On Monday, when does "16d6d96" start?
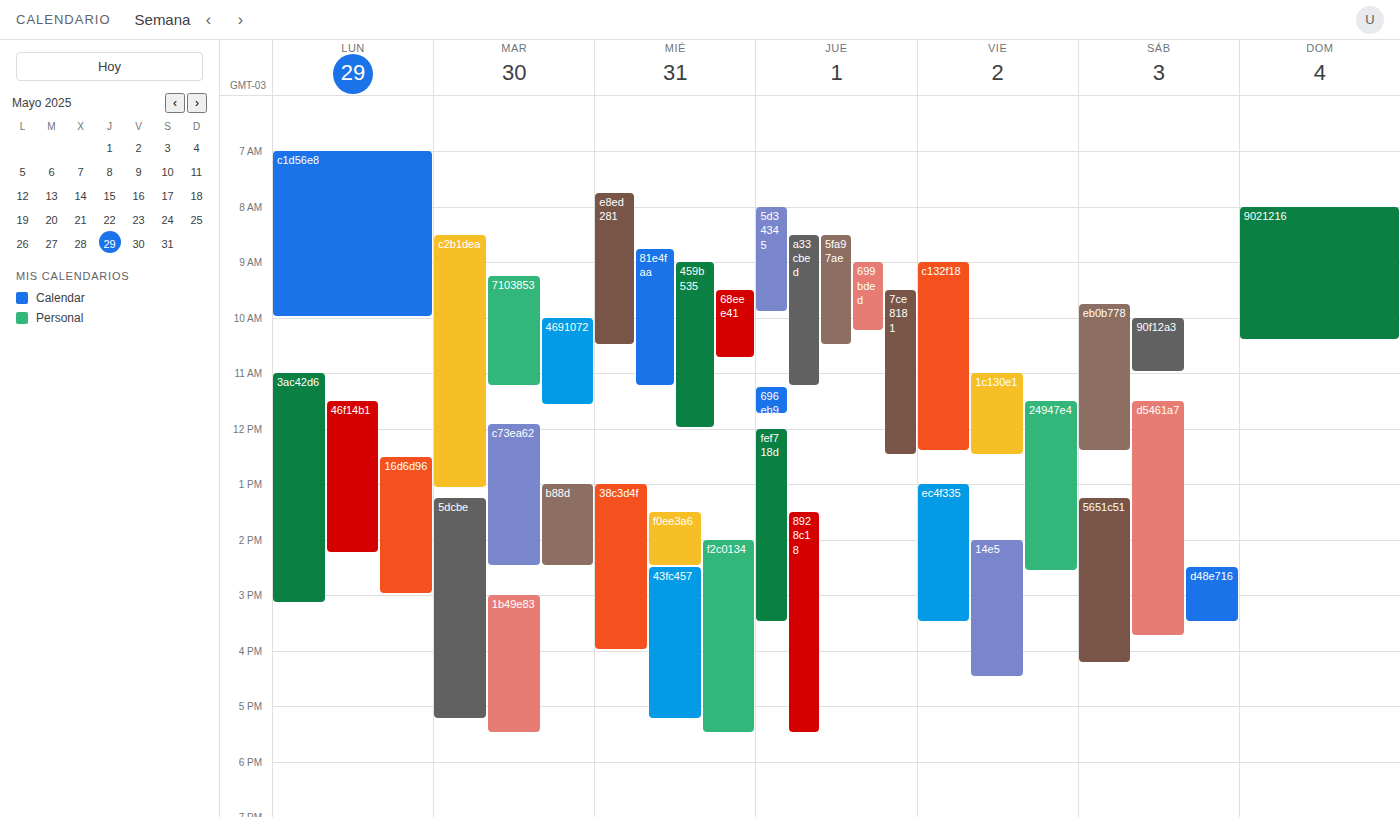
12:30 PM